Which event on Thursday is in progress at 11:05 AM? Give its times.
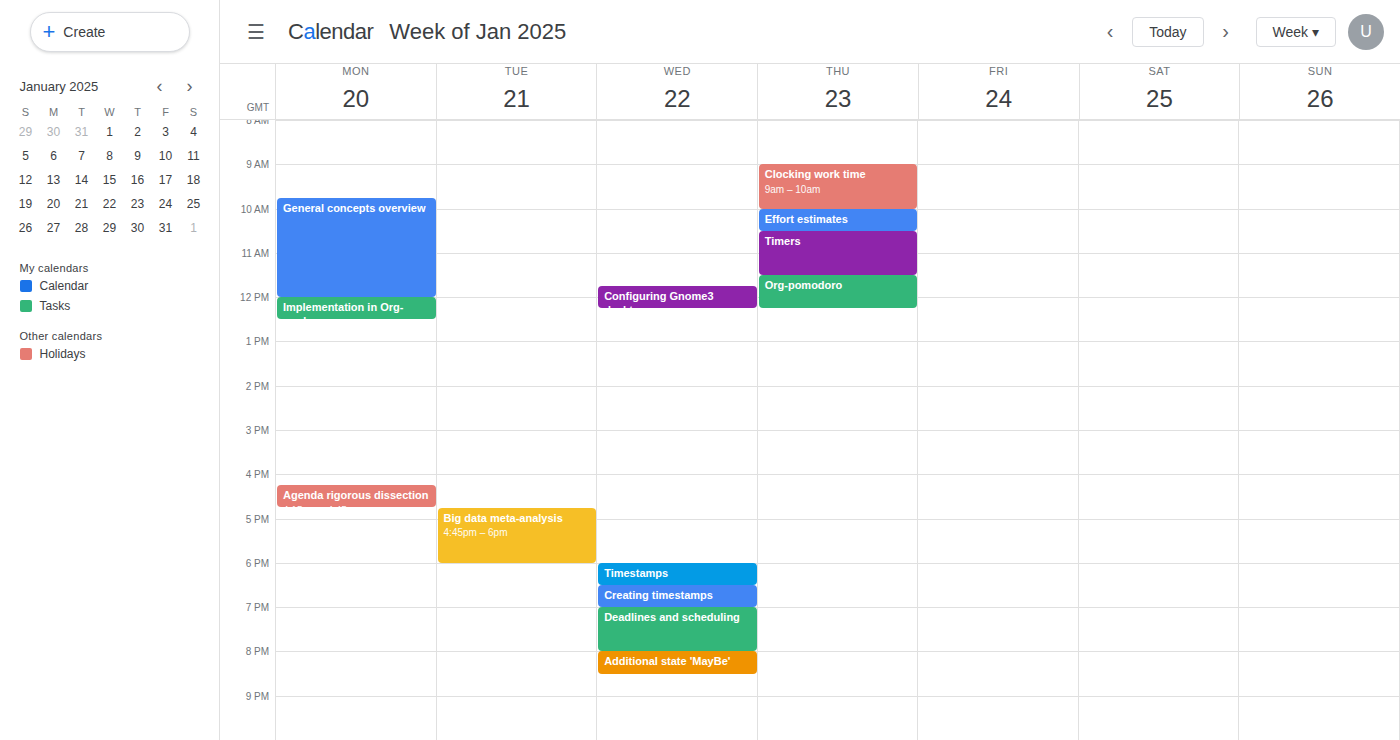
"Timers", 10:30 AM to 11:30 AM